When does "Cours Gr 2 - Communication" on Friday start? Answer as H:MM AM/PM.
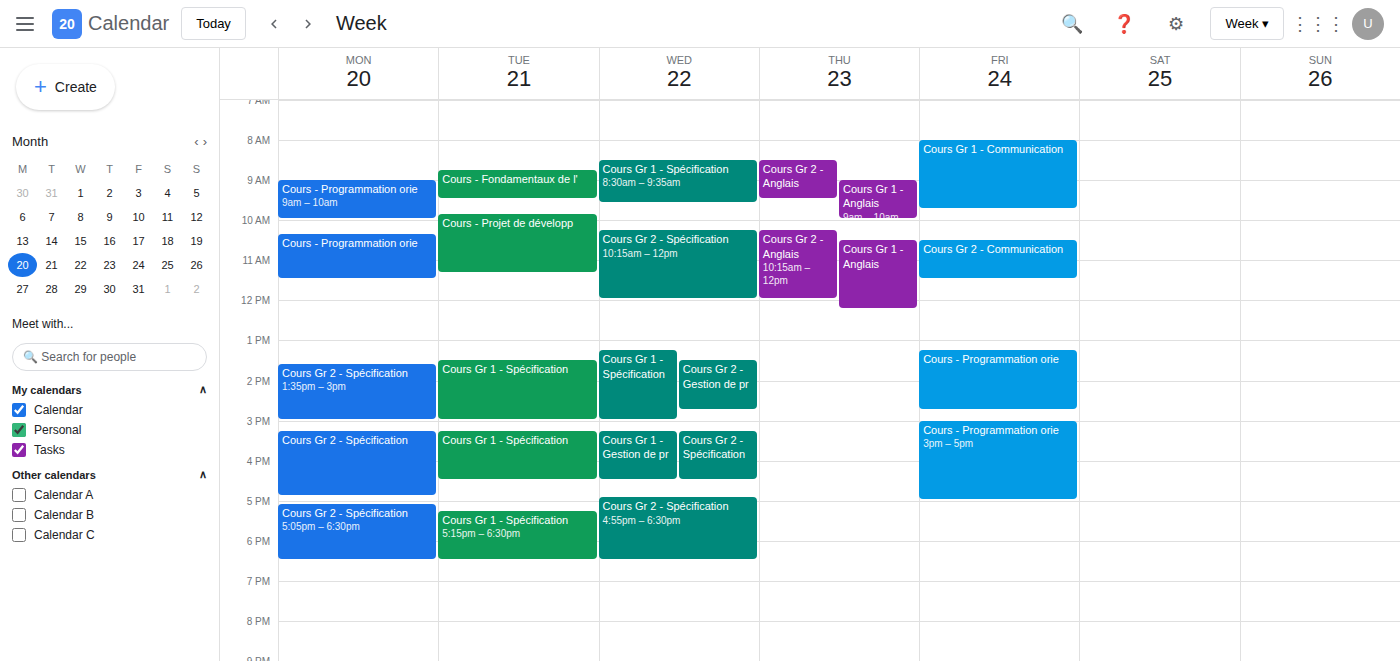
10:30 AM